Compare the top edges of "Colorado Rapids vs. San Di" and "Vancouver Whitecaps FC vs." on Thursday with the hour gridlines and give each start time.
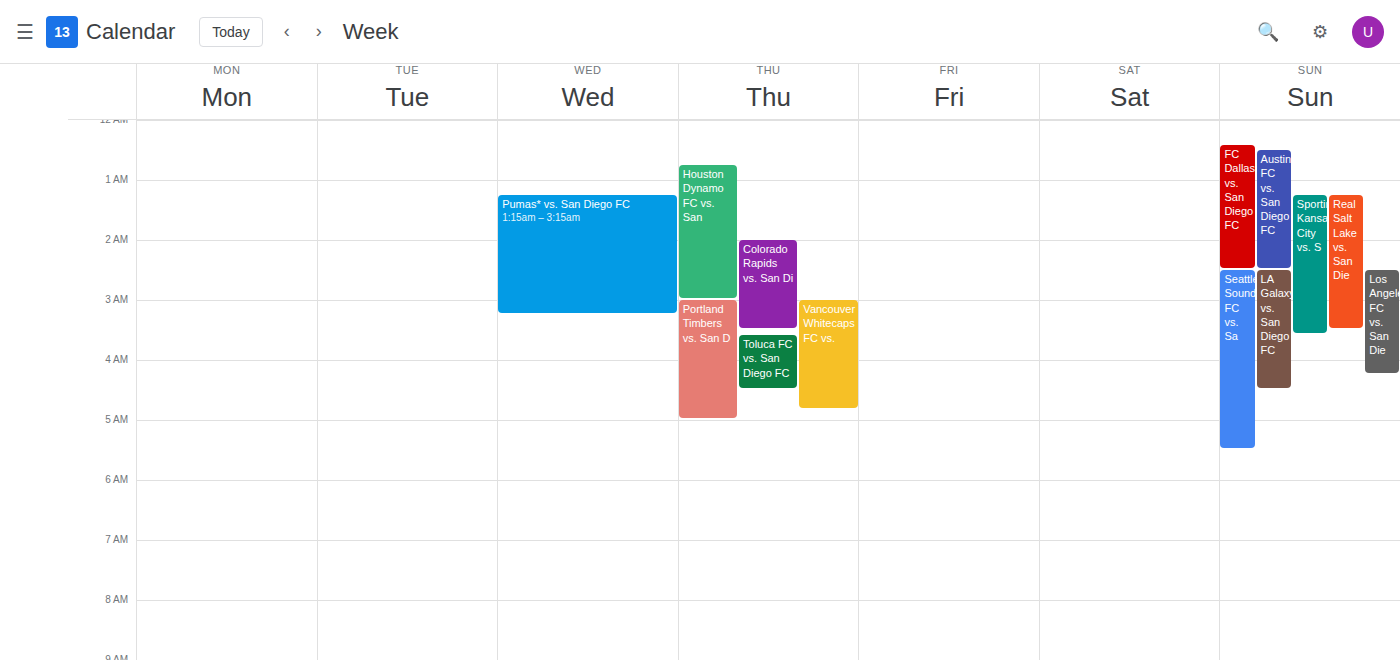
"Colorado Rapids vs. San Di": 2:00 AM, exactly on the 2 AM line. "Vancouver Whitecaps FC vs.": 3:00 AM, exactly on the 3 AM line.